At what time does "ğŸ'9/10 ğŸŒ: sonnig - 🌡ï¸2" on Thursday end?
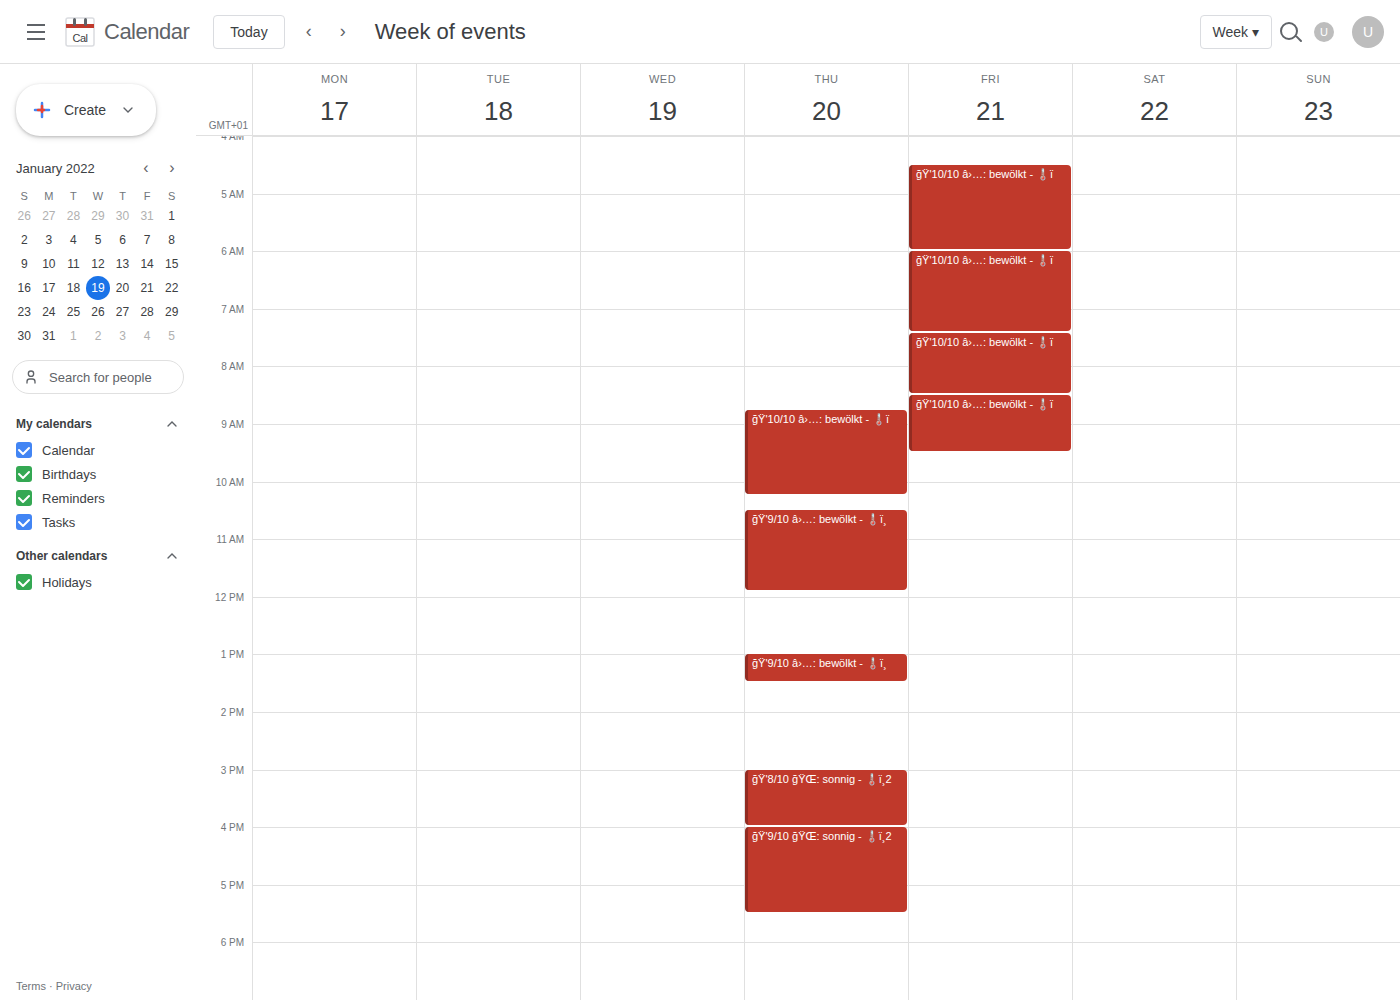
5:30 PM